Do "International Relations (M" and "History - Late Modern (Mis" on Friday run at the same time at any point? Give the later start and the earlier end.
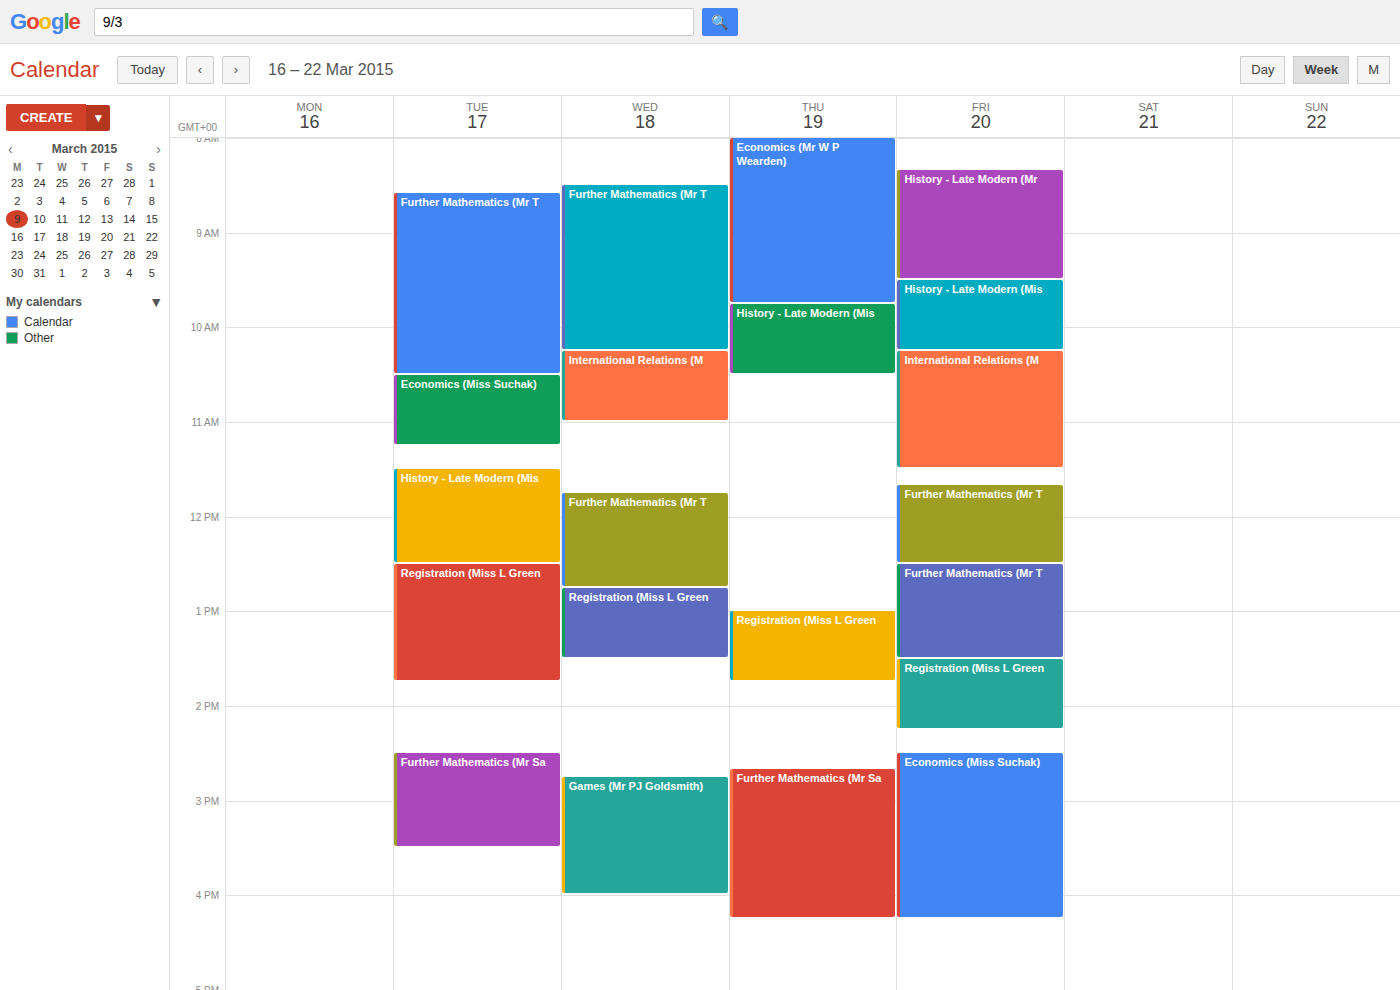
"History - Late Modern (Mis" ends at 10:15 AM, exactly when "International Relations (M" starts -- they touch but do not overlap.